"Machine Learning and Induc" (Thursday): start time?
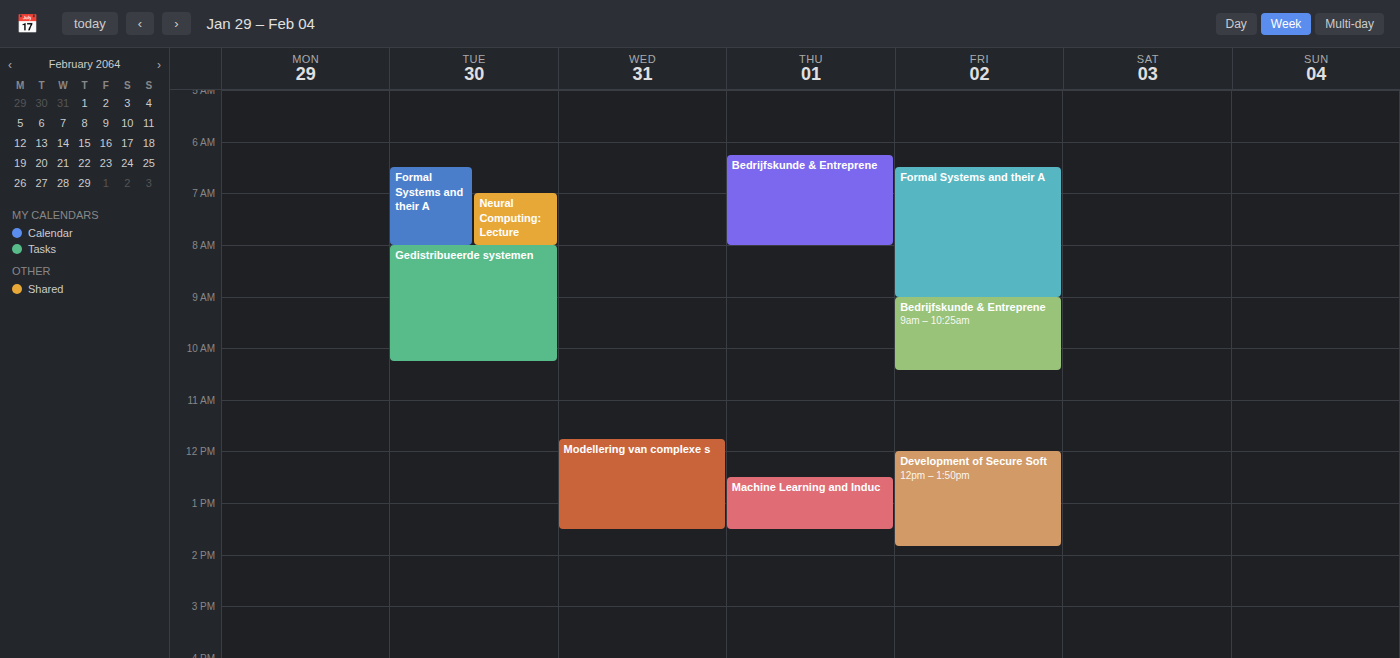
12:30